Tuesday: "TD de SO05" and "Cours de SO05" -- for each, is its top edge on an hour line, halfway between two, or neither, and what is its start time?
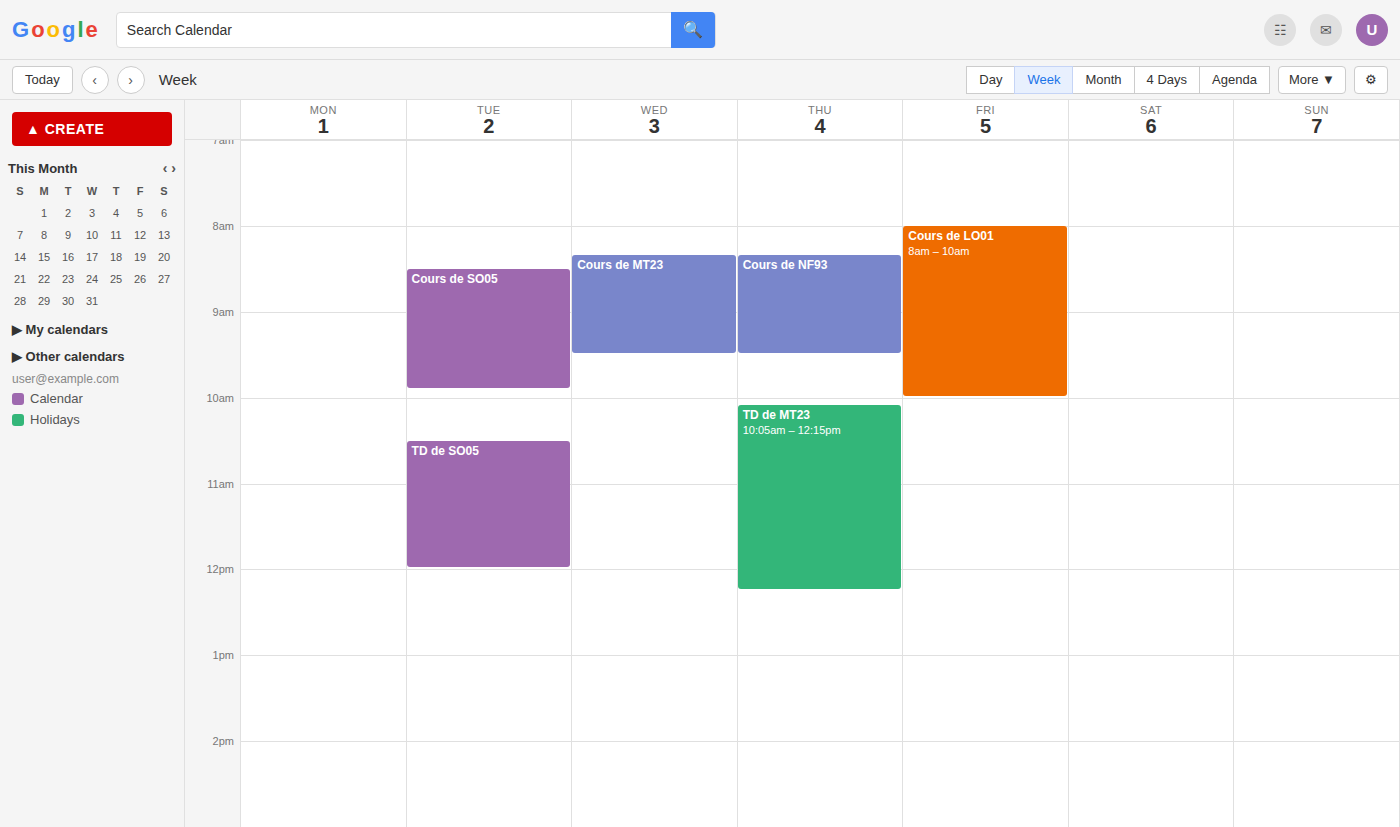
"TD de SO05": 10:30 AM, halfway between the 10 AM and 11 AM lines. "Cours de SO05": 8:30 AM, halfway between the 8 AM and 9 AM lines.